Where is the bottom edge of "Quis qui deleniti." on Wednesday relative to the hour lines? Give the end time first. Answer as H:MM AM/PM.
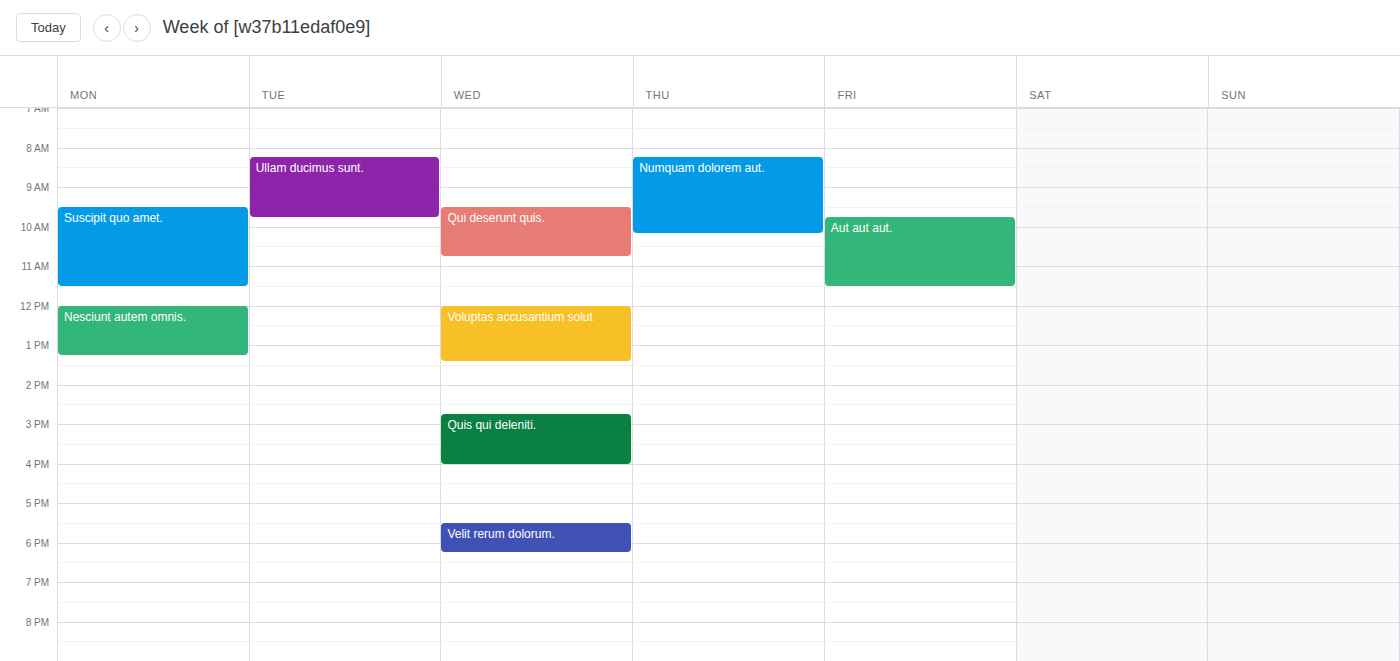
4:00 PM -- exactly on the 4 PM line.